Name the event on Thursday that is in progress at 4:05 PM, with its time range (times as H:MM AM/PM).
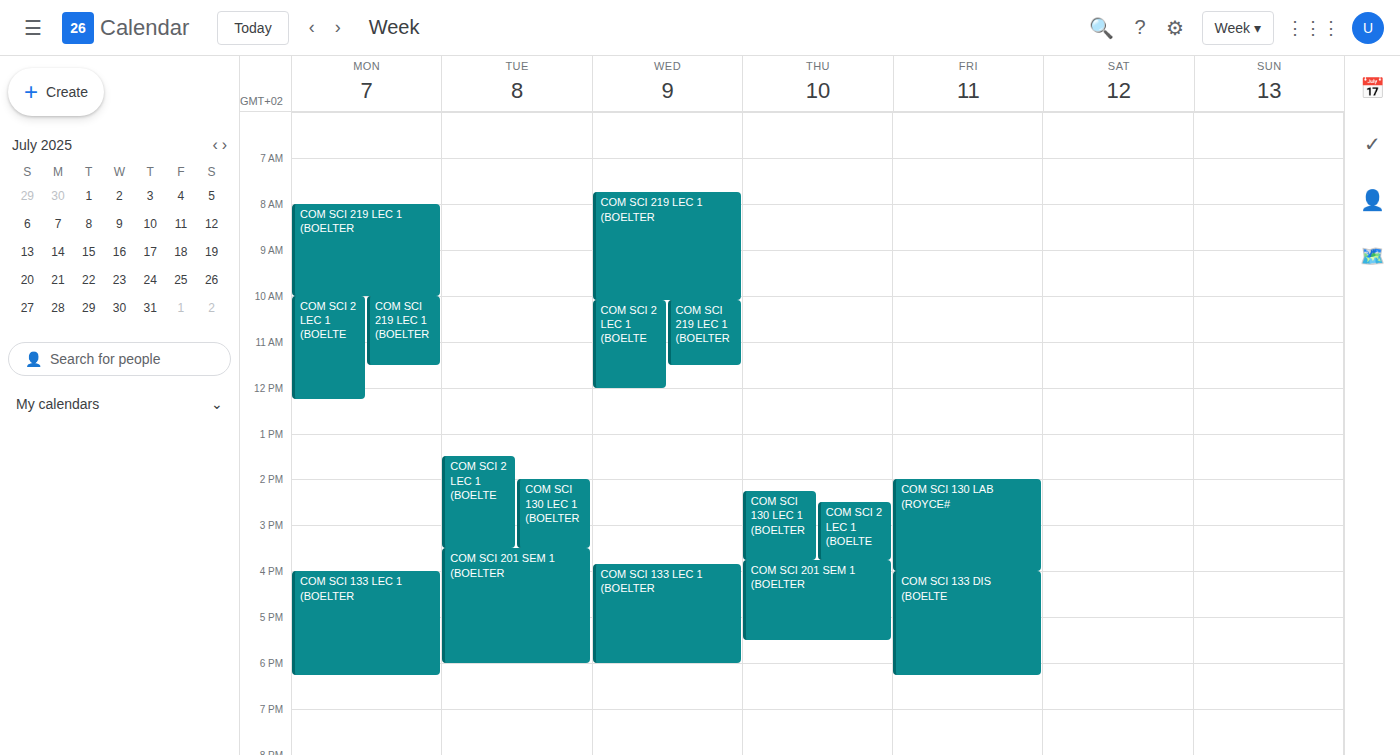
"COM SCI 201 SEM 1 (BOELTER", 3:45 PM to 5:30 PM